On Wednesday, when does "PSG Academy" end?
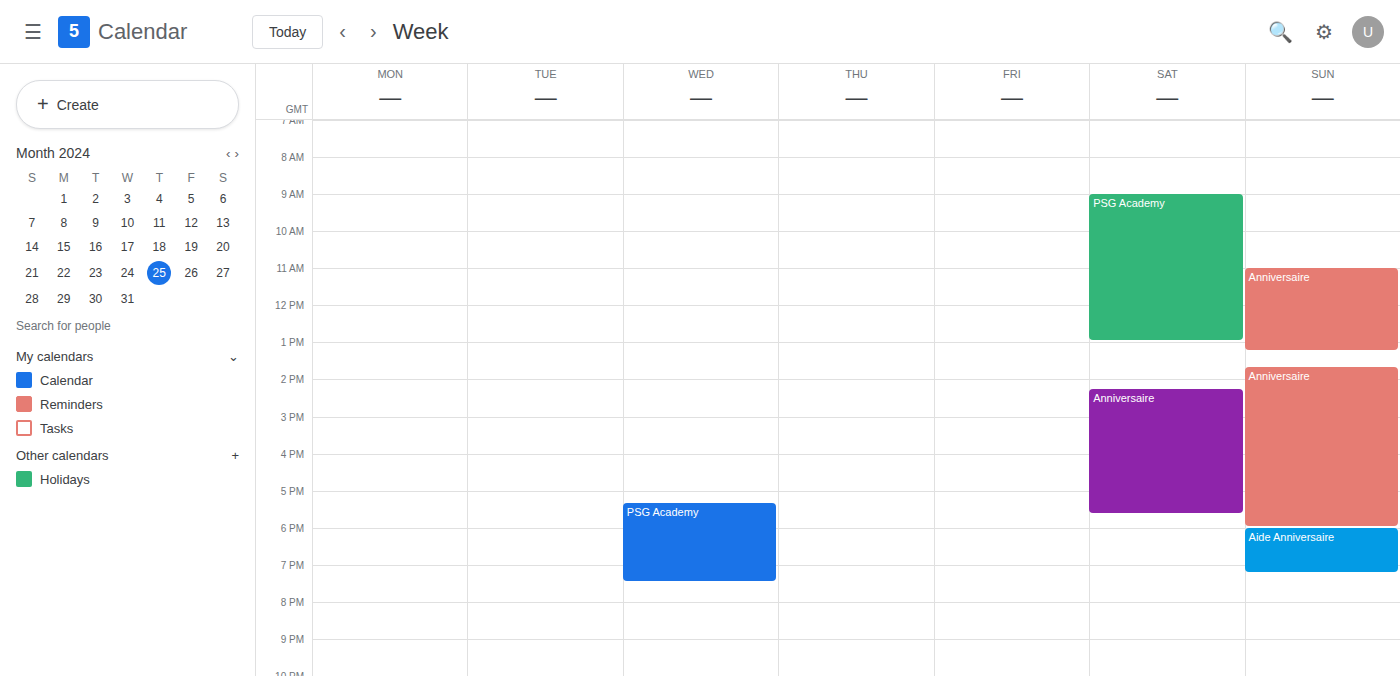
7:30 PM